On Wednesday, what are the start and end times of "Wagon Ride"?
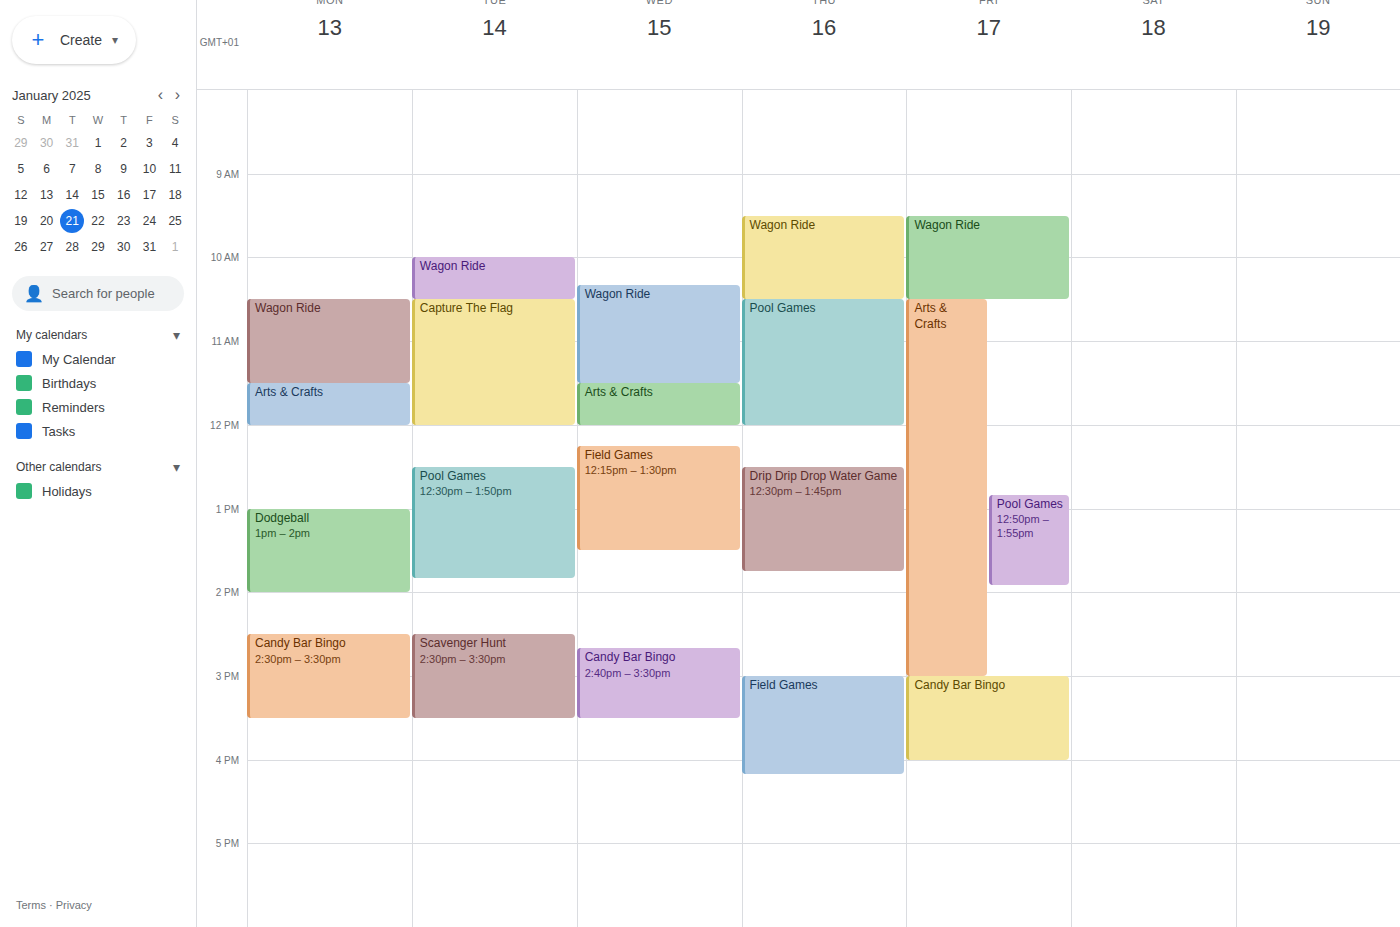
10:20 AM to 11:30 AM